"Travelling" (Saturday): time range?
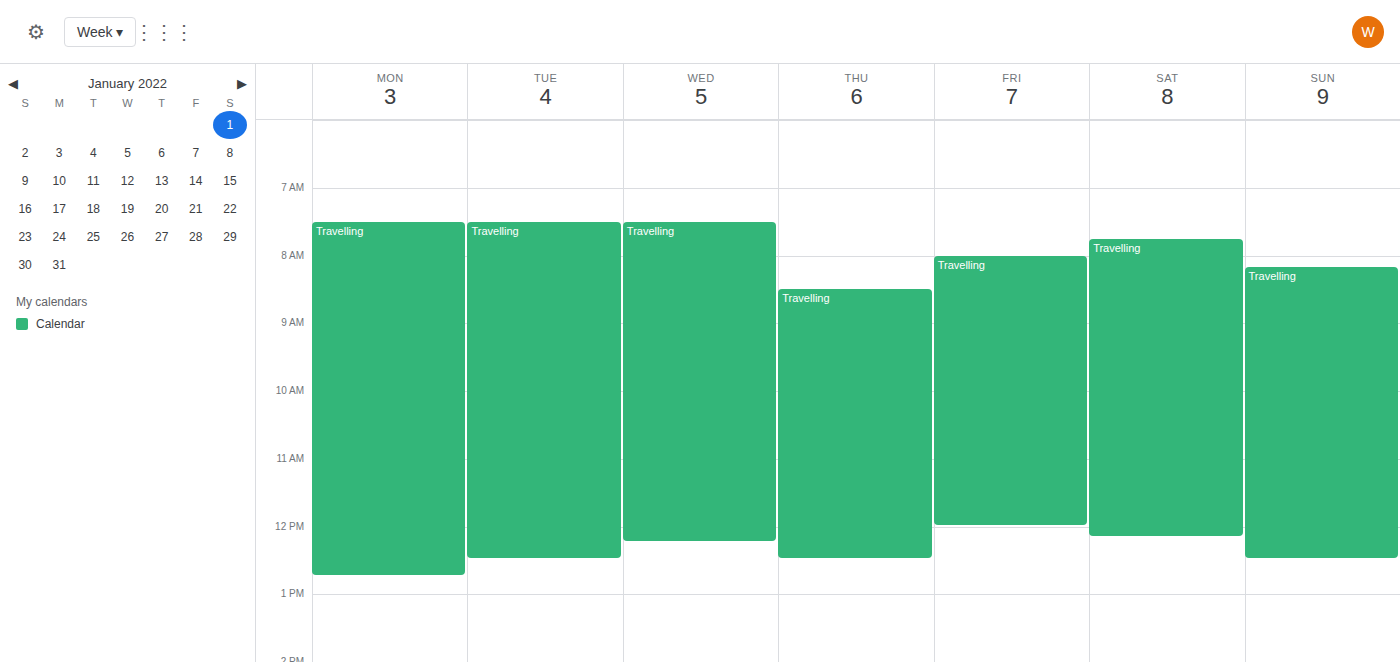
7:45 AM to 12:10 PM